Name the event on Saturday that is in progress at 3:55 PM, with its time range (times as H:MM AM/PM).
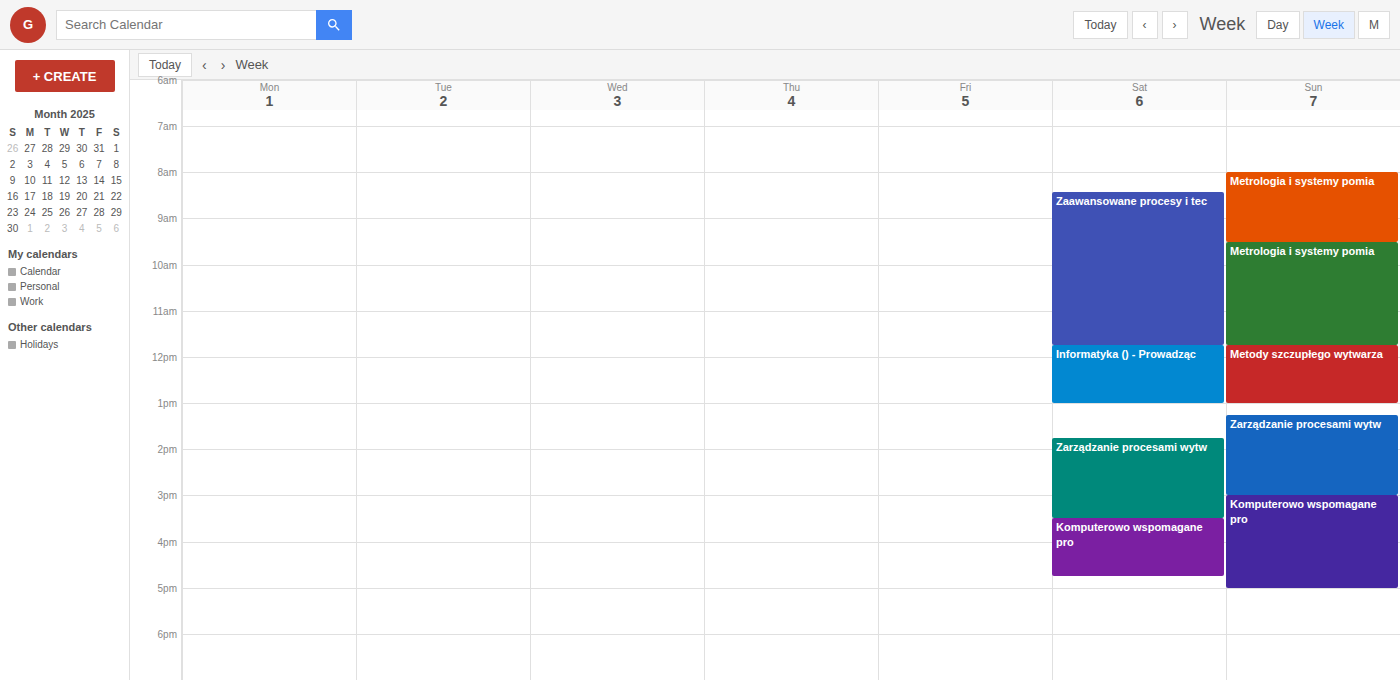
"Komputerowo wspomagane pro", 3:30 PM to 4:45 PM